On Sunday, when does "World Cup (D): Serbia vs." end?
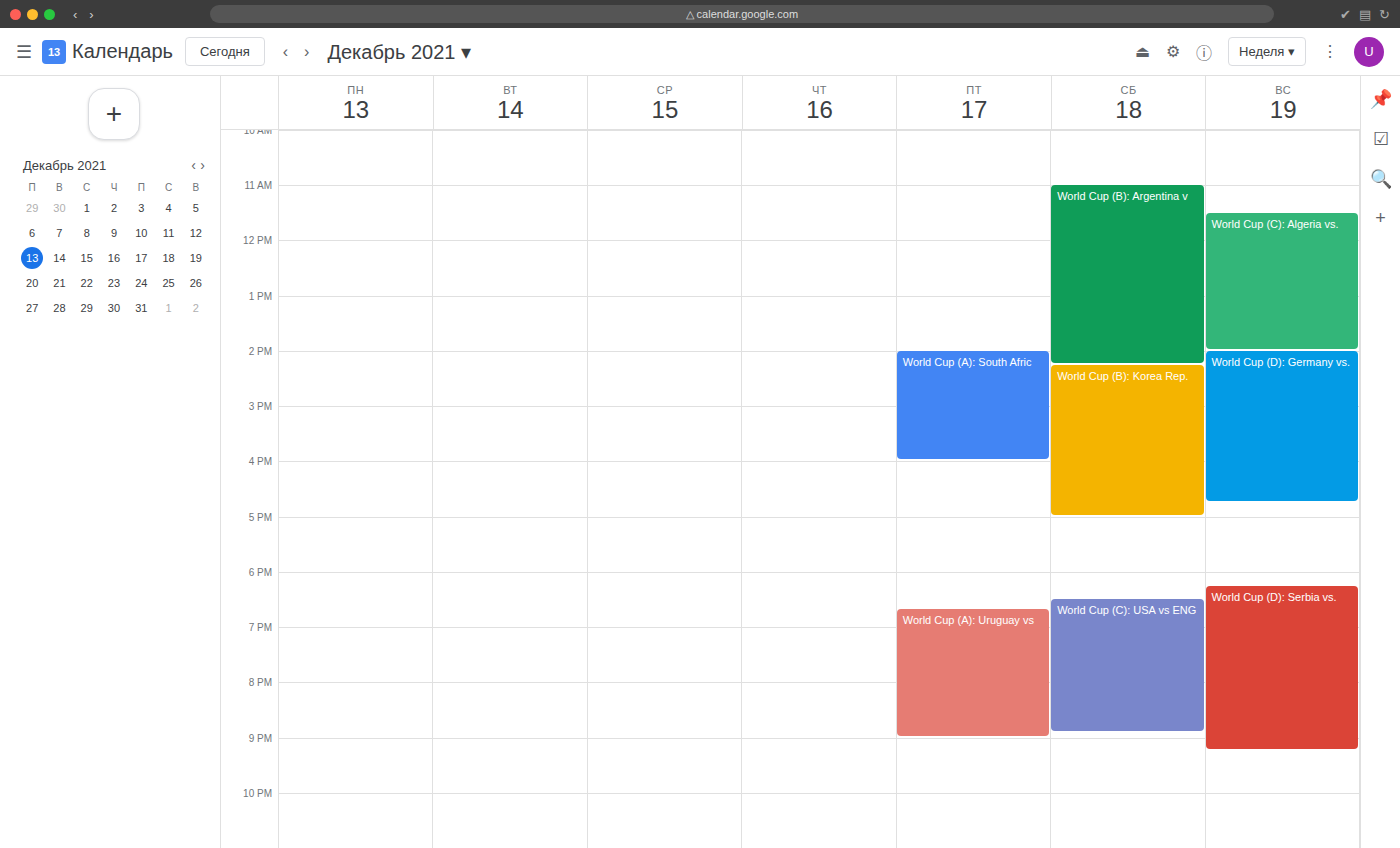
9:15 PM